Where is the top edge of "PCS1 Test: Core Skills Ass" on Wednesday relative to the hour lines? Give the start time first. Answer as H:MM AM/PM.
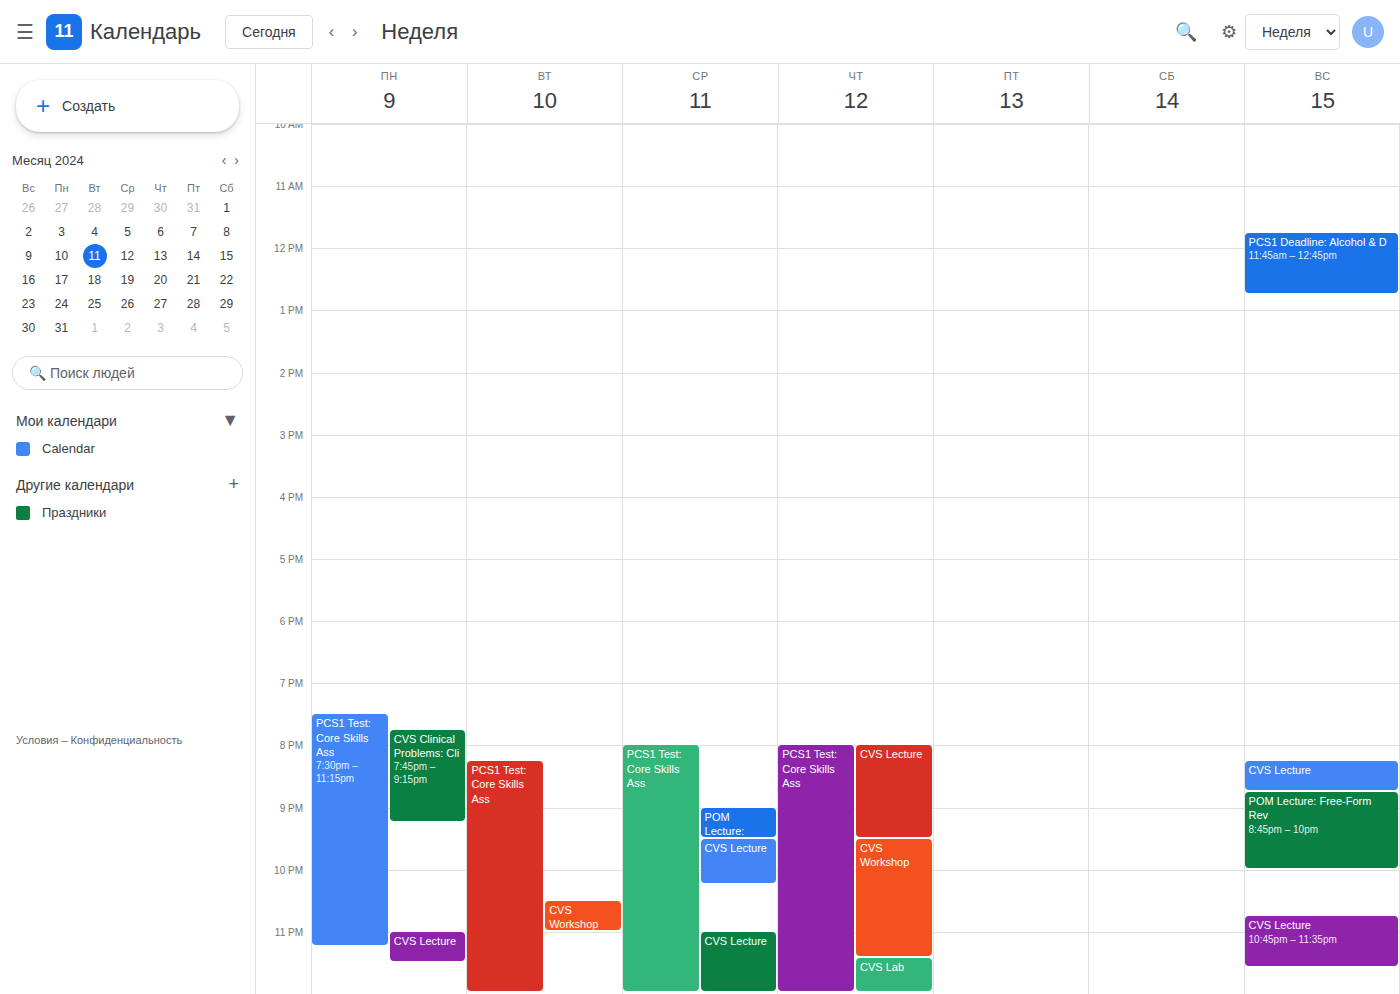
8:00 PM -- exactly on the 8 PM line.